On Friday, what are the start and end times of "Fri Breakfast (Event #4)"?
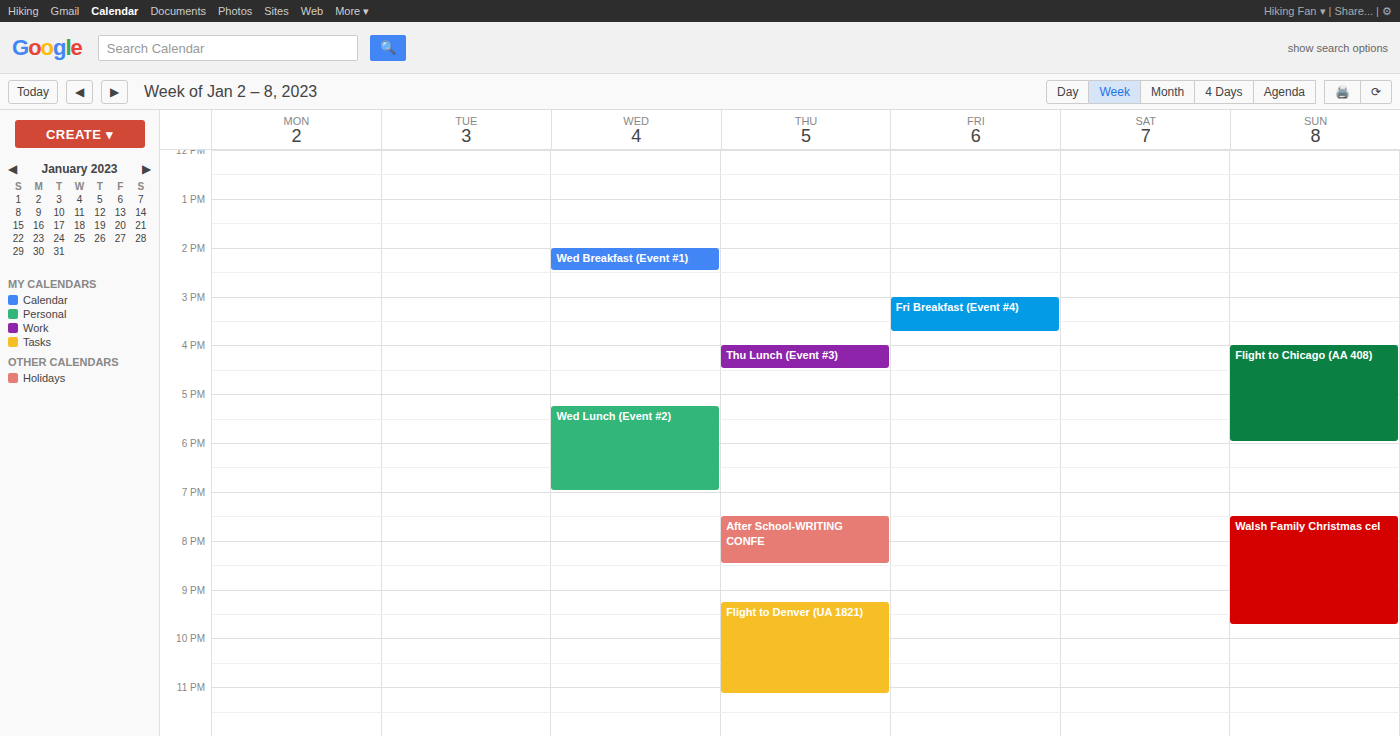
3:00 PM to 3:45 PM